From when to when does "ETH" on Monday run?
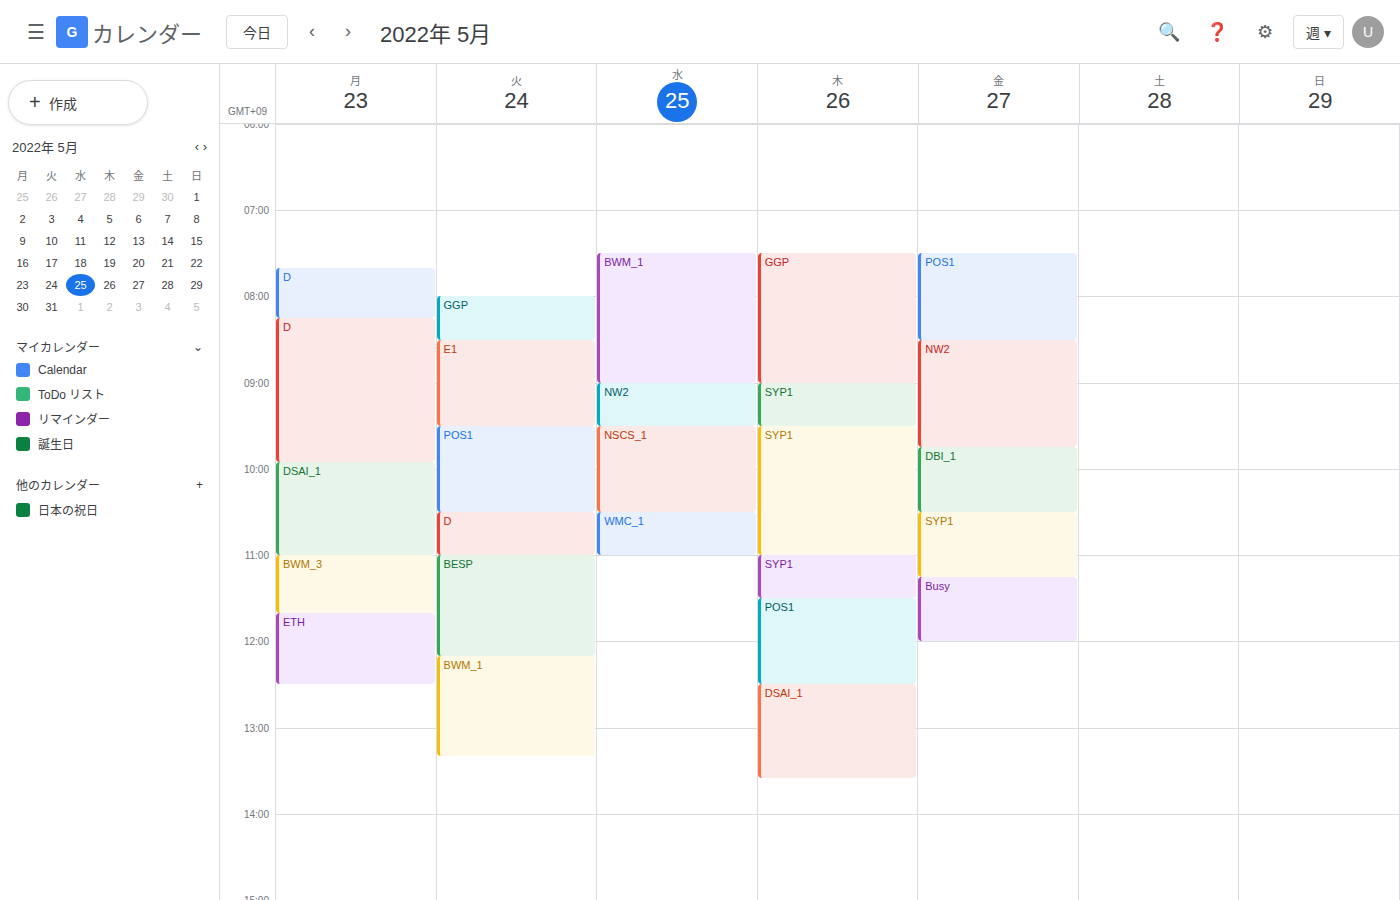
11:40 AM to 12:30 PM